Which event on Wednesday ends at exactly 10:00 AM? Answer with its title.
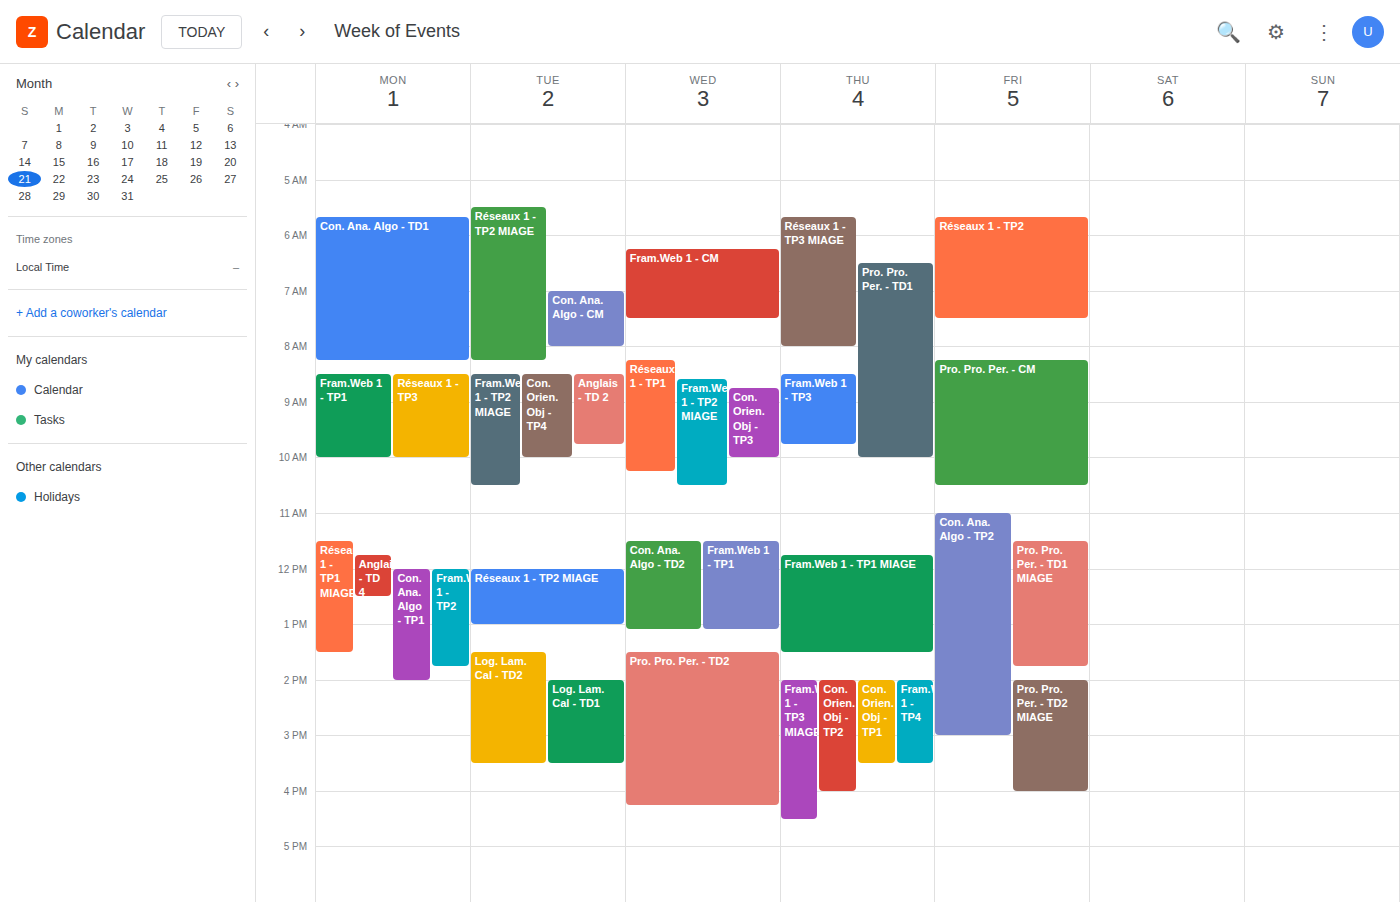
"Con. Orien. Obj - TP3"